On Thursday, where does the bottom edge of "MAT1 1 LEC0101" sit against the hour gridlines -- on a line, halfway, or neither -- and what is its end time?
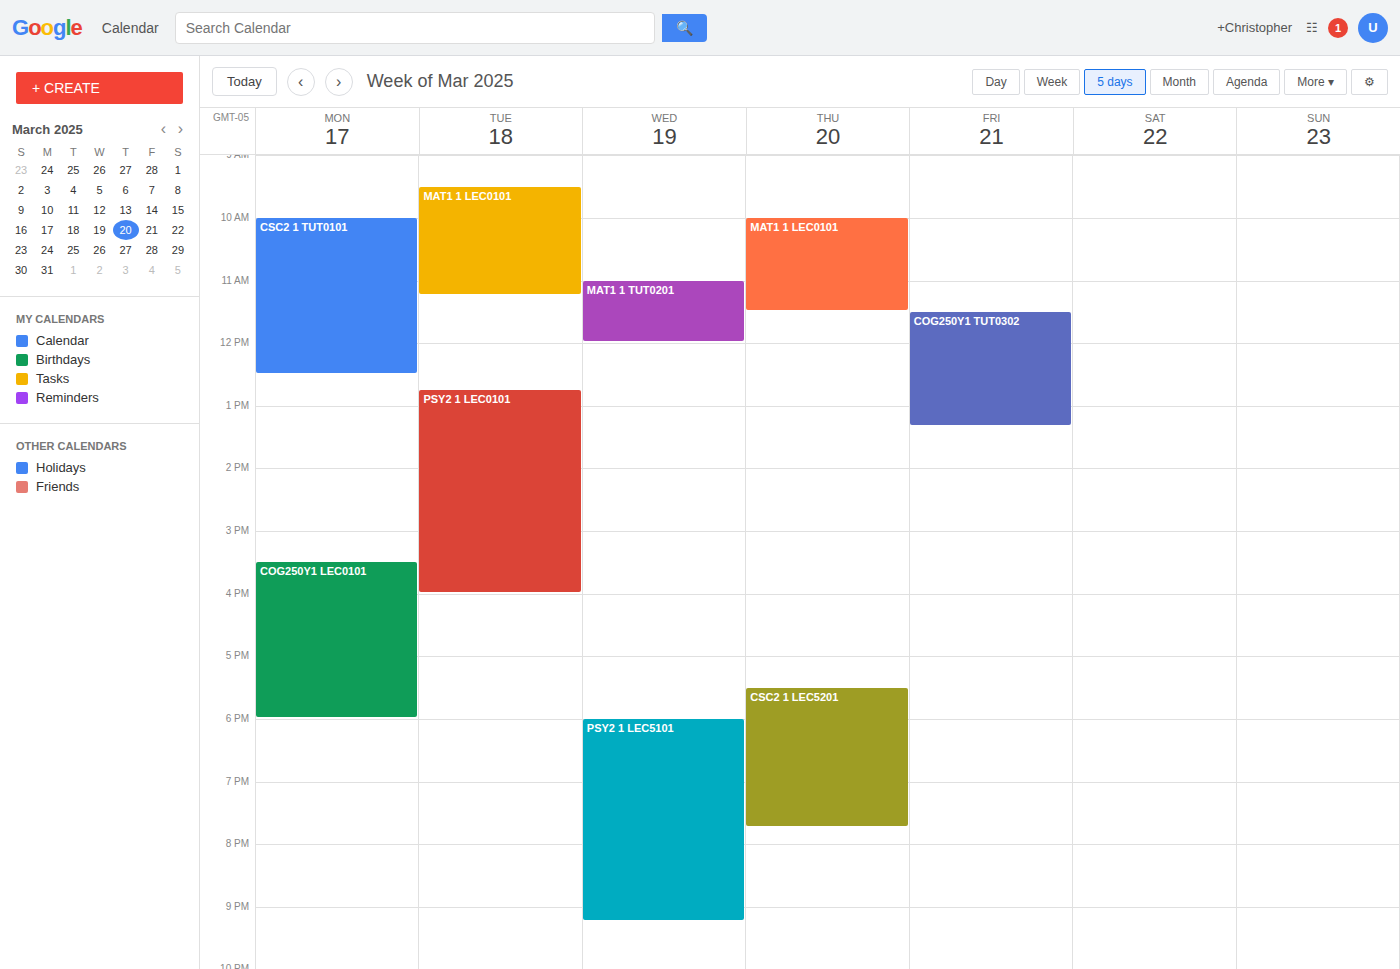
11:30 AM -- halfway between the 11 AM and 12 PM lines.